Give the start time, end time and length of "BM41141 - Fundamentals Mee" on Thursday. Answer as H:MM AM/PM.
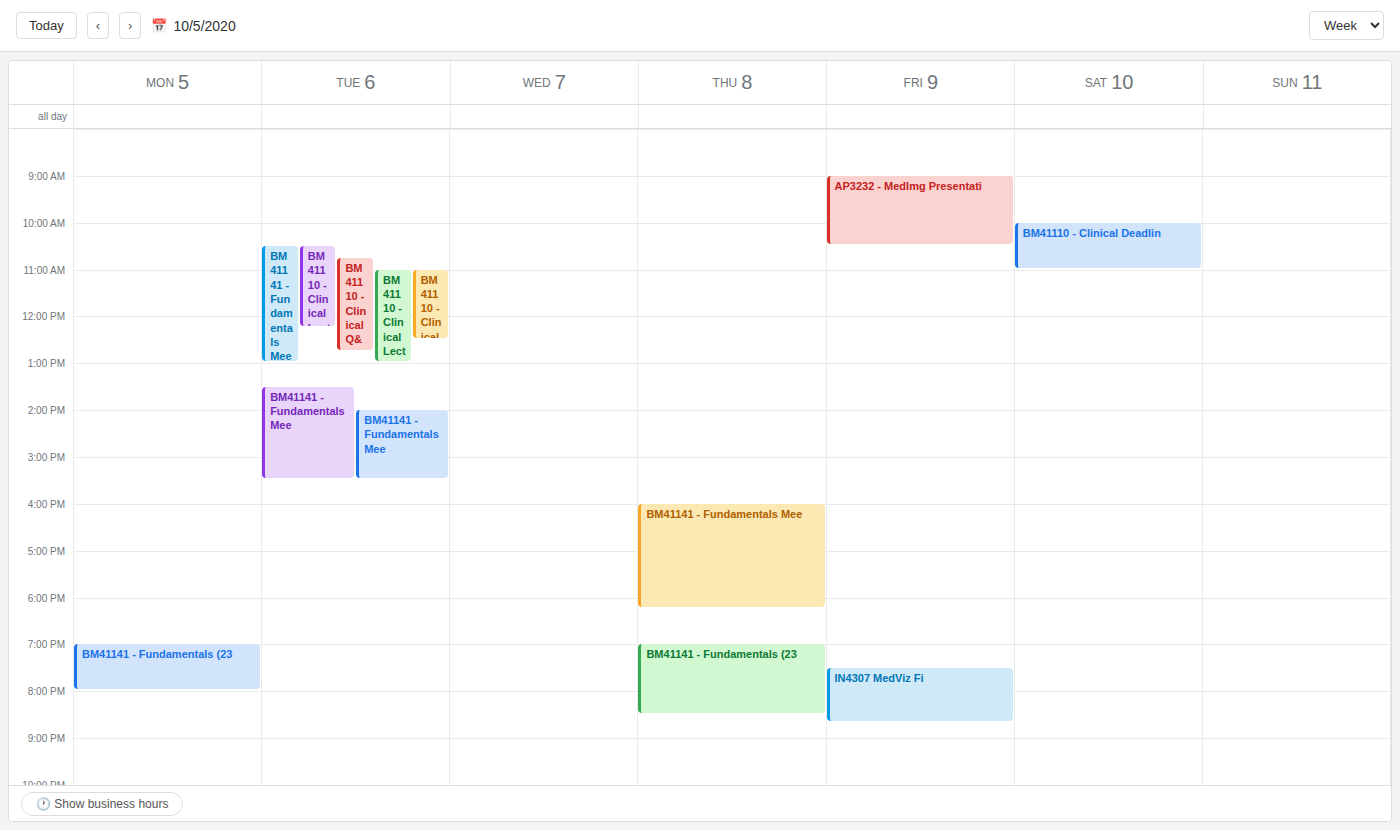
4:00 PM to 6:15 PM, 2 hours 15 minutes